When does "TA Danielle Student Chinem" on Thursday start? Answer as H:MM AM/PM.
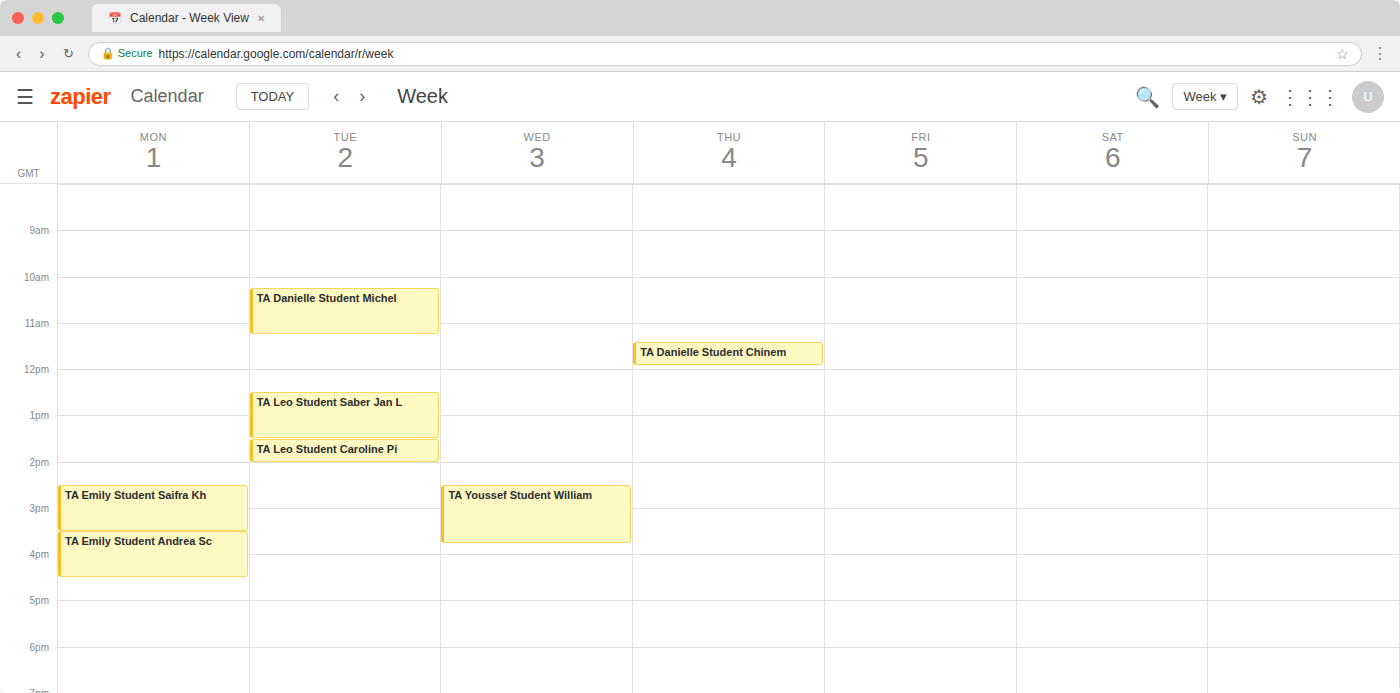
11:25 AM